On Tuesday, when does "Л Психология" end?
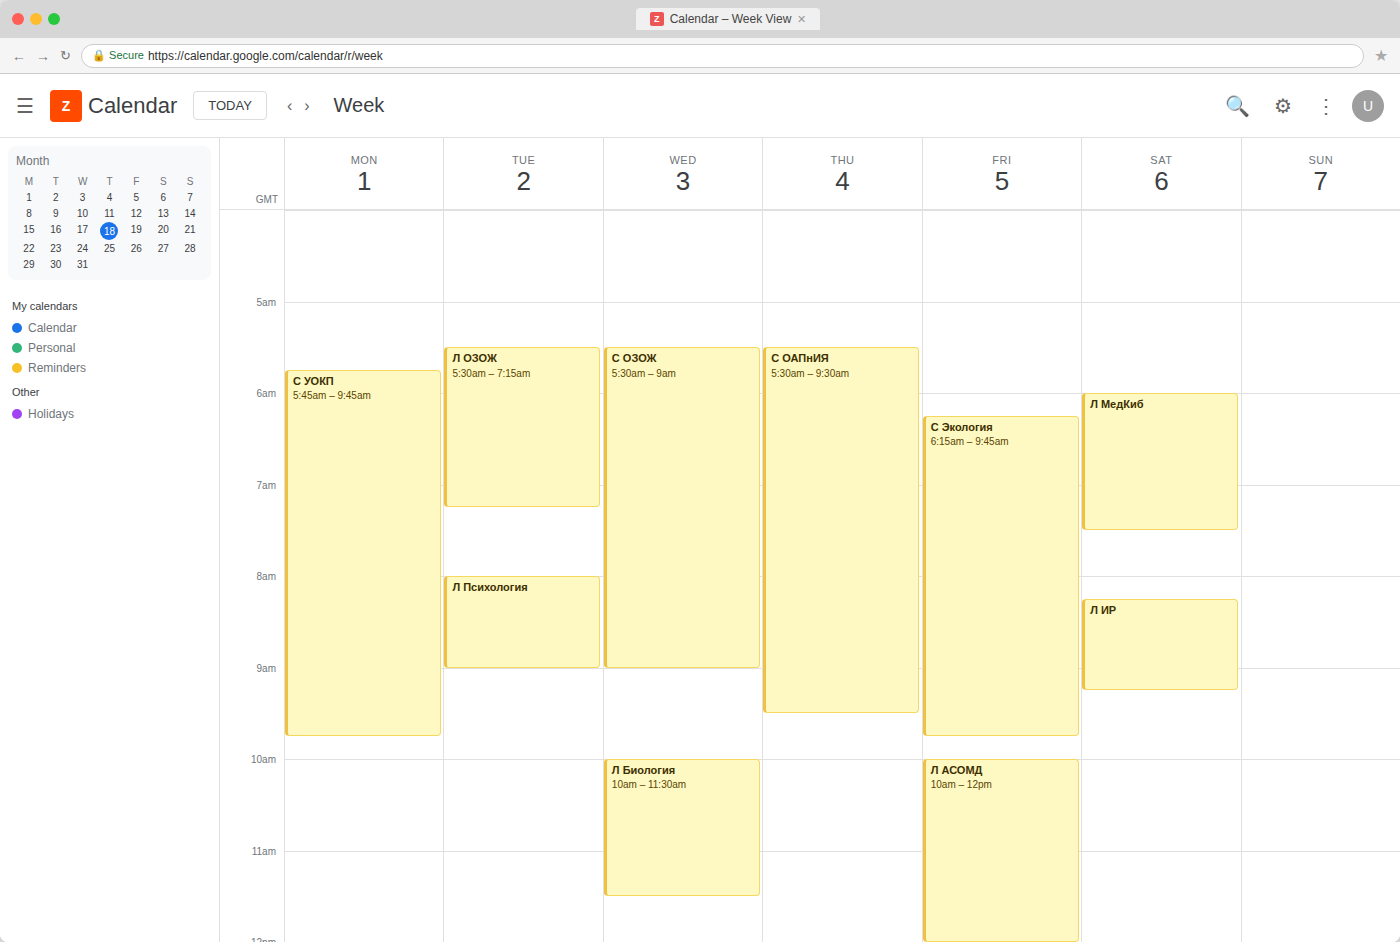
9:00 AM